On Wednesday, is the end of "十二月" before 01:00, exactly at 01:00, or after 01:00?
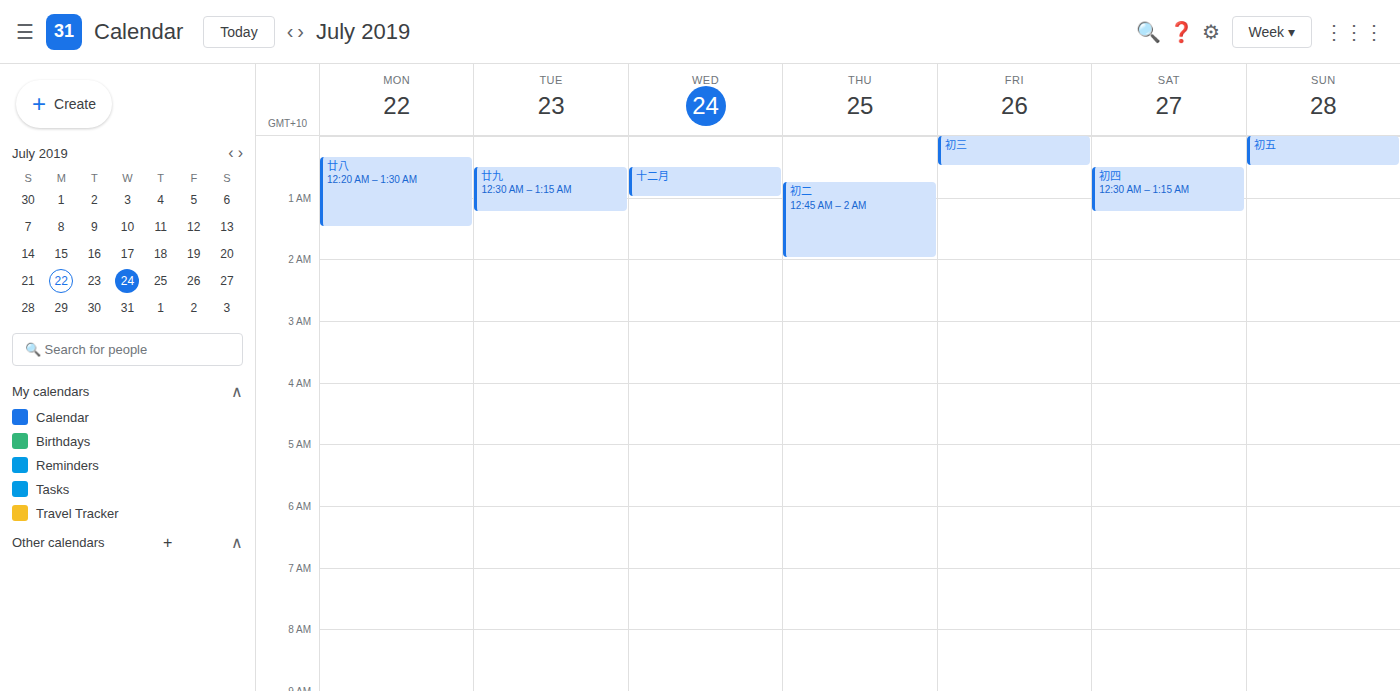
01:00 -- exactly at 01:00, on the 01:00 line.